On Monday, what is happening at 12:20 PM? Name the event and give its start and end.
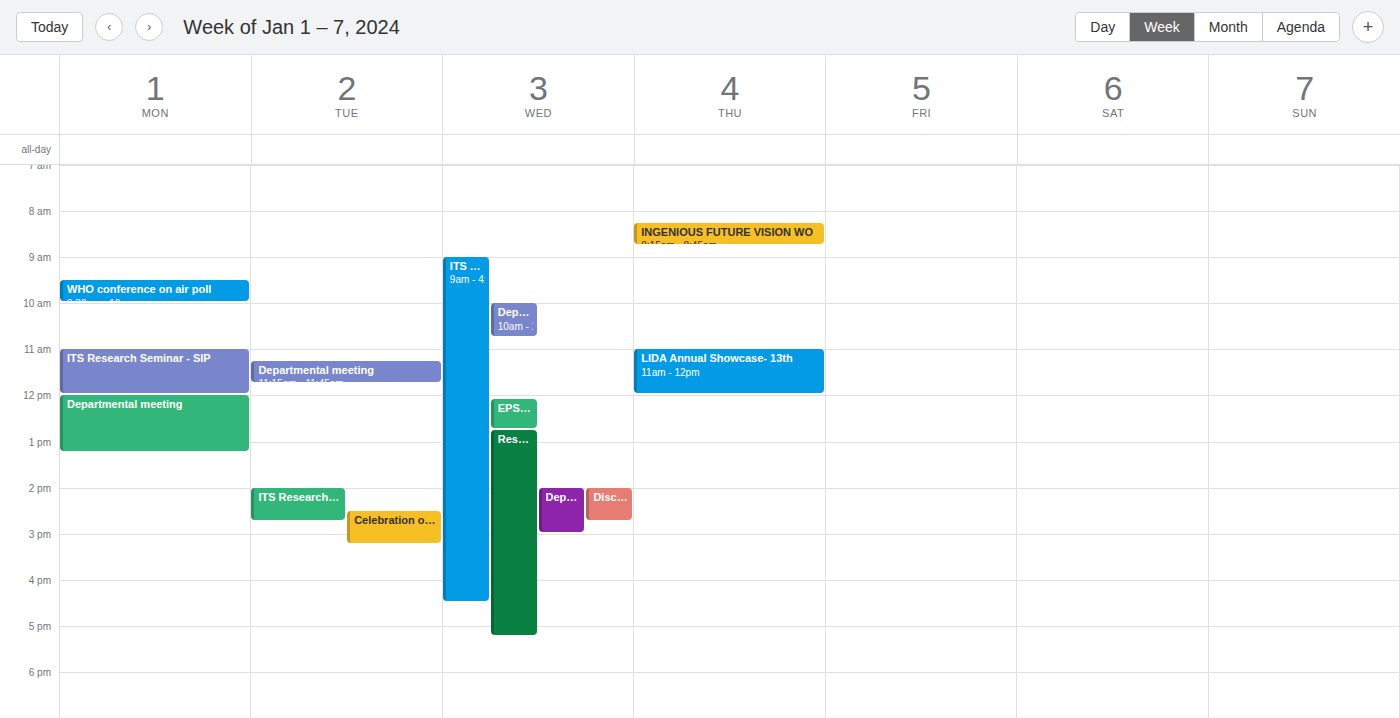
"Departmental meeting", 12:00 PM to 1:15 PM